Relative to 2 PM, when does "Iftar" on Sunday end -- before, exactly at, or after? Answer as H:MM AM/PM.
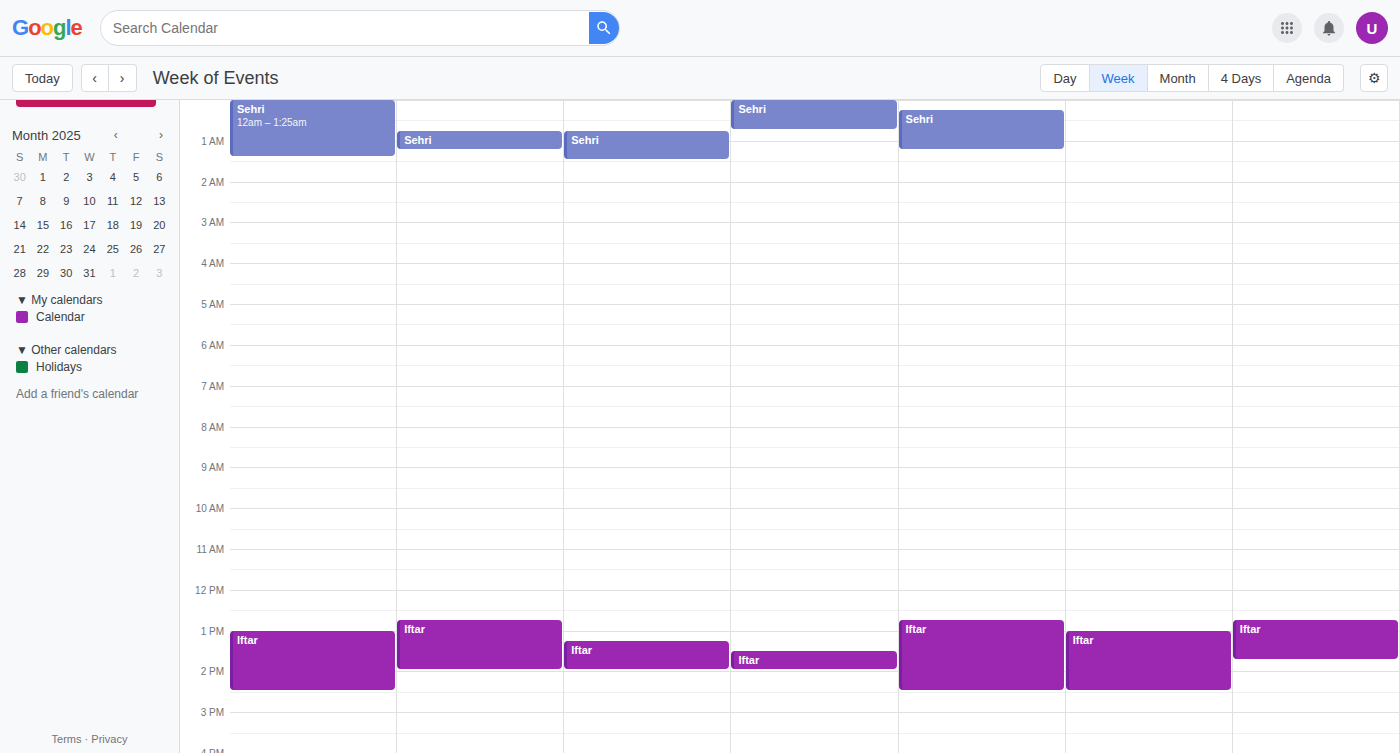
1:45 PM -- before 2 PM, 15 minutes above the 2 PM line.